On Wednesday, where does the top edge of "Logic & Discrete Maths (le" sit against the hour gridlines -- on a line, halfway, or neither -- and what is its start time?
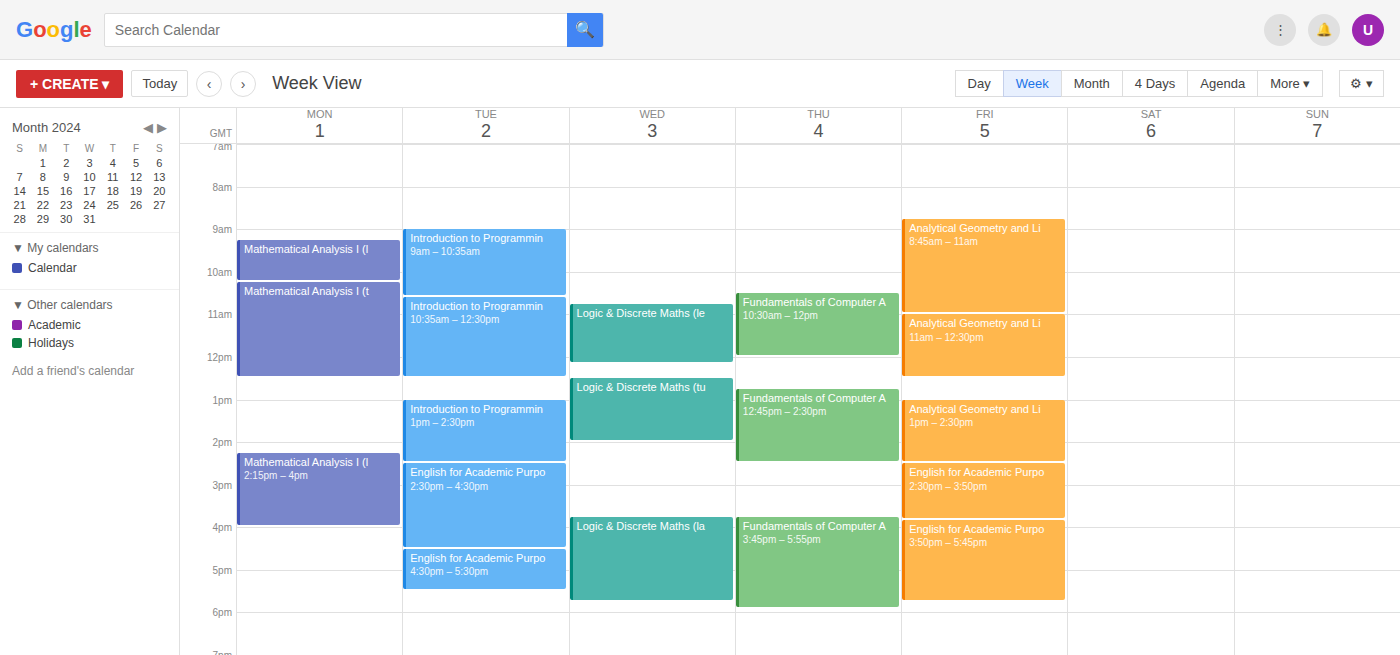
10:45 AM -- neither: three quarters of the way from the 10 AM line to the 11 AM line.